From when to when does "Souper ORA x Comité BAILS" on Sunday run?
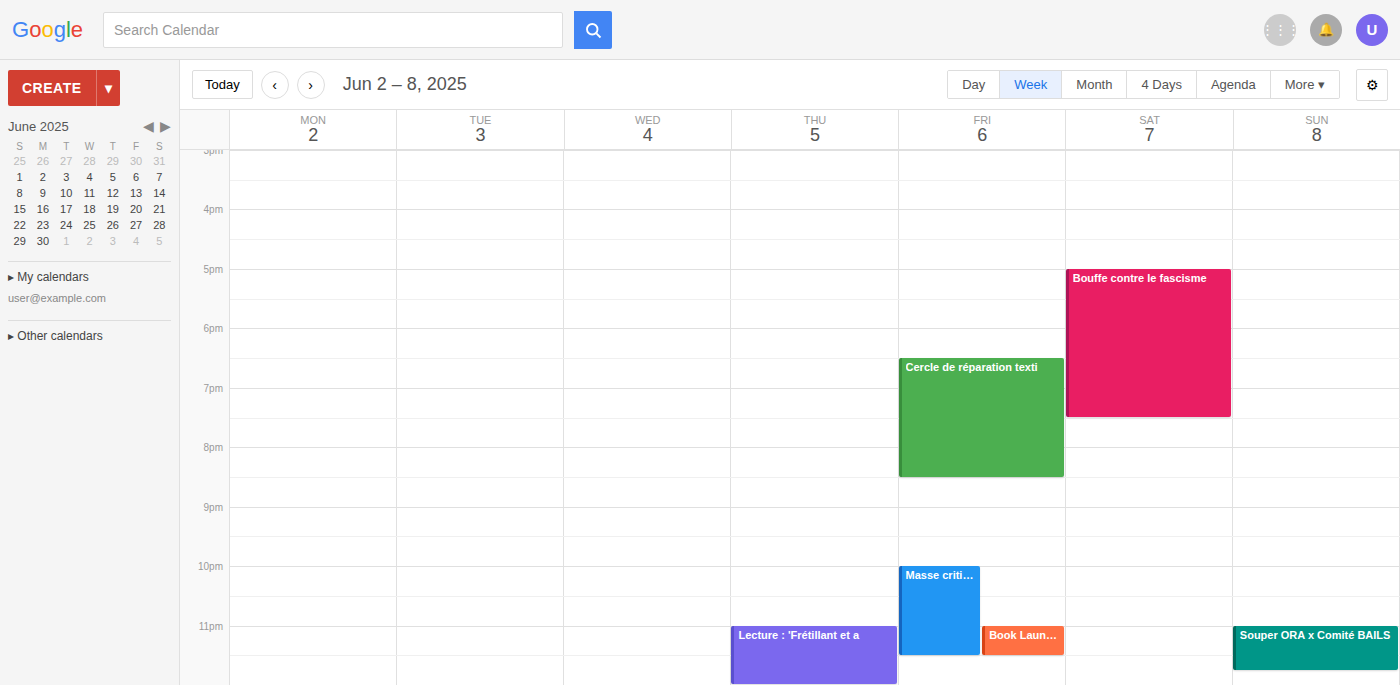
11:00 PM to 11:45 PM